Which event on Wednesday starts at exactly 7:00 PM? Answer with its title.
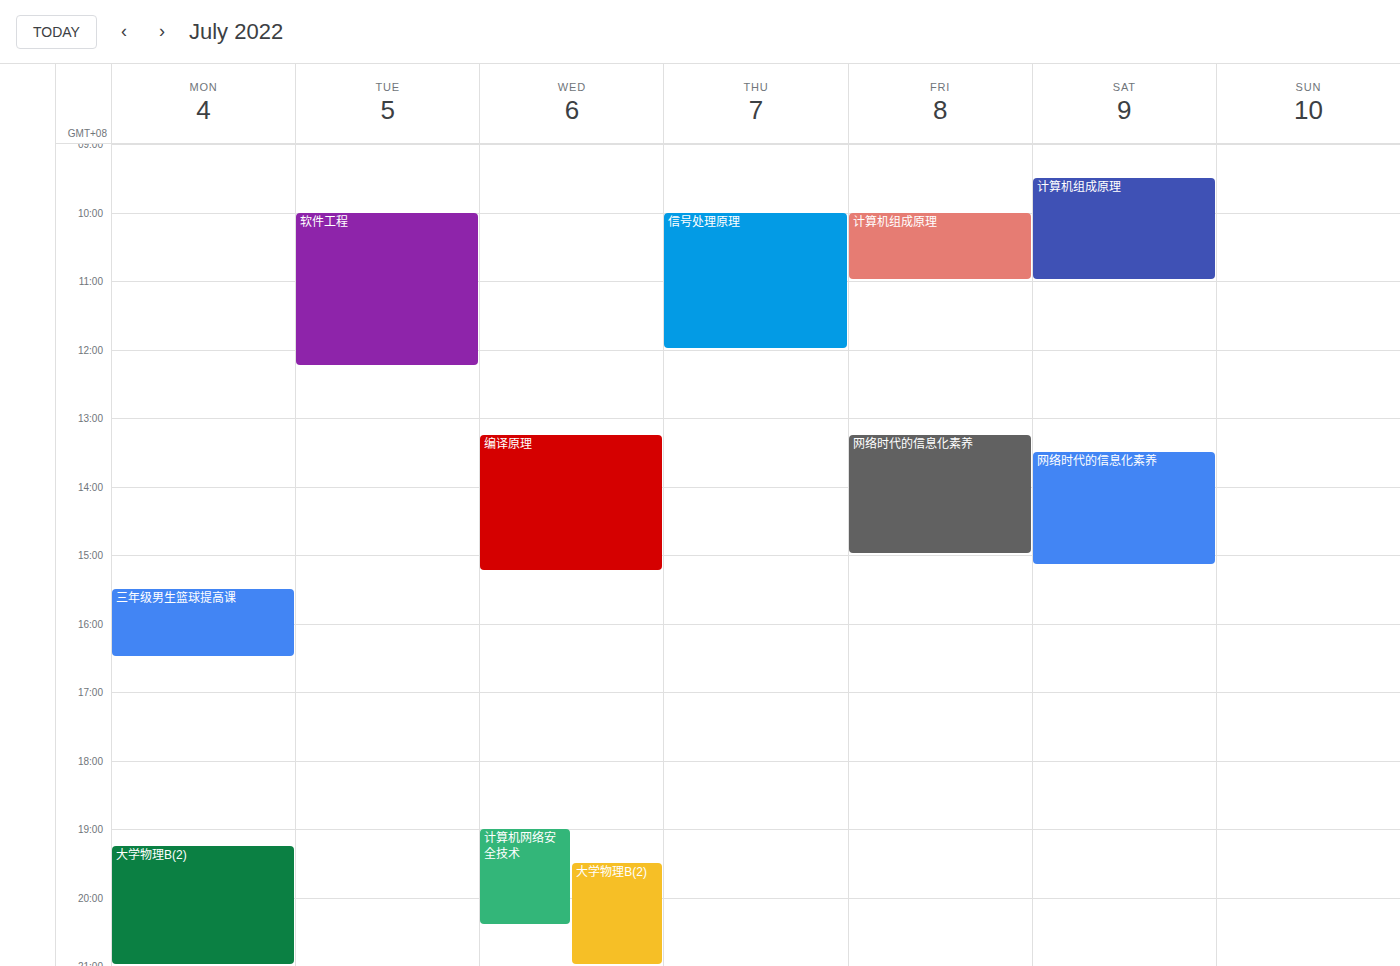
"计算机网络安全技术"